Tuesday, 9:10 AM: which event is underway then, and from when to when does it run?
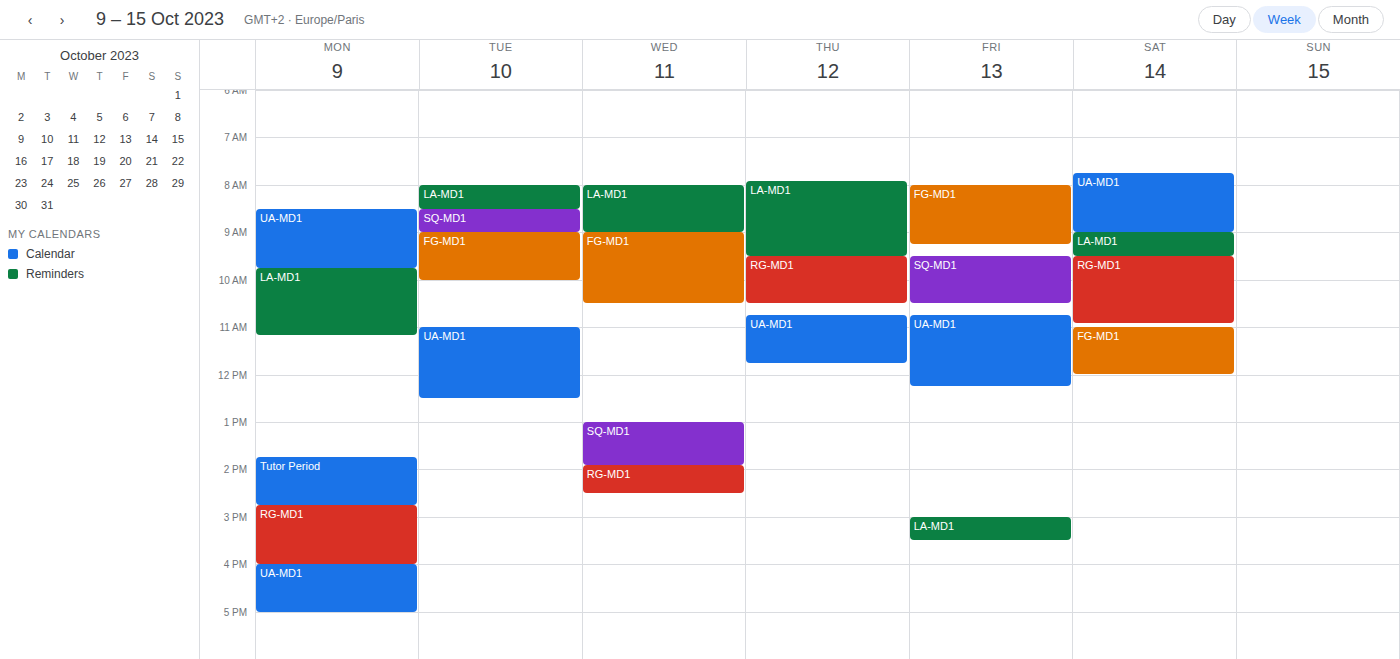
"FG-MD1", 9:00 AM to 10:00 AM